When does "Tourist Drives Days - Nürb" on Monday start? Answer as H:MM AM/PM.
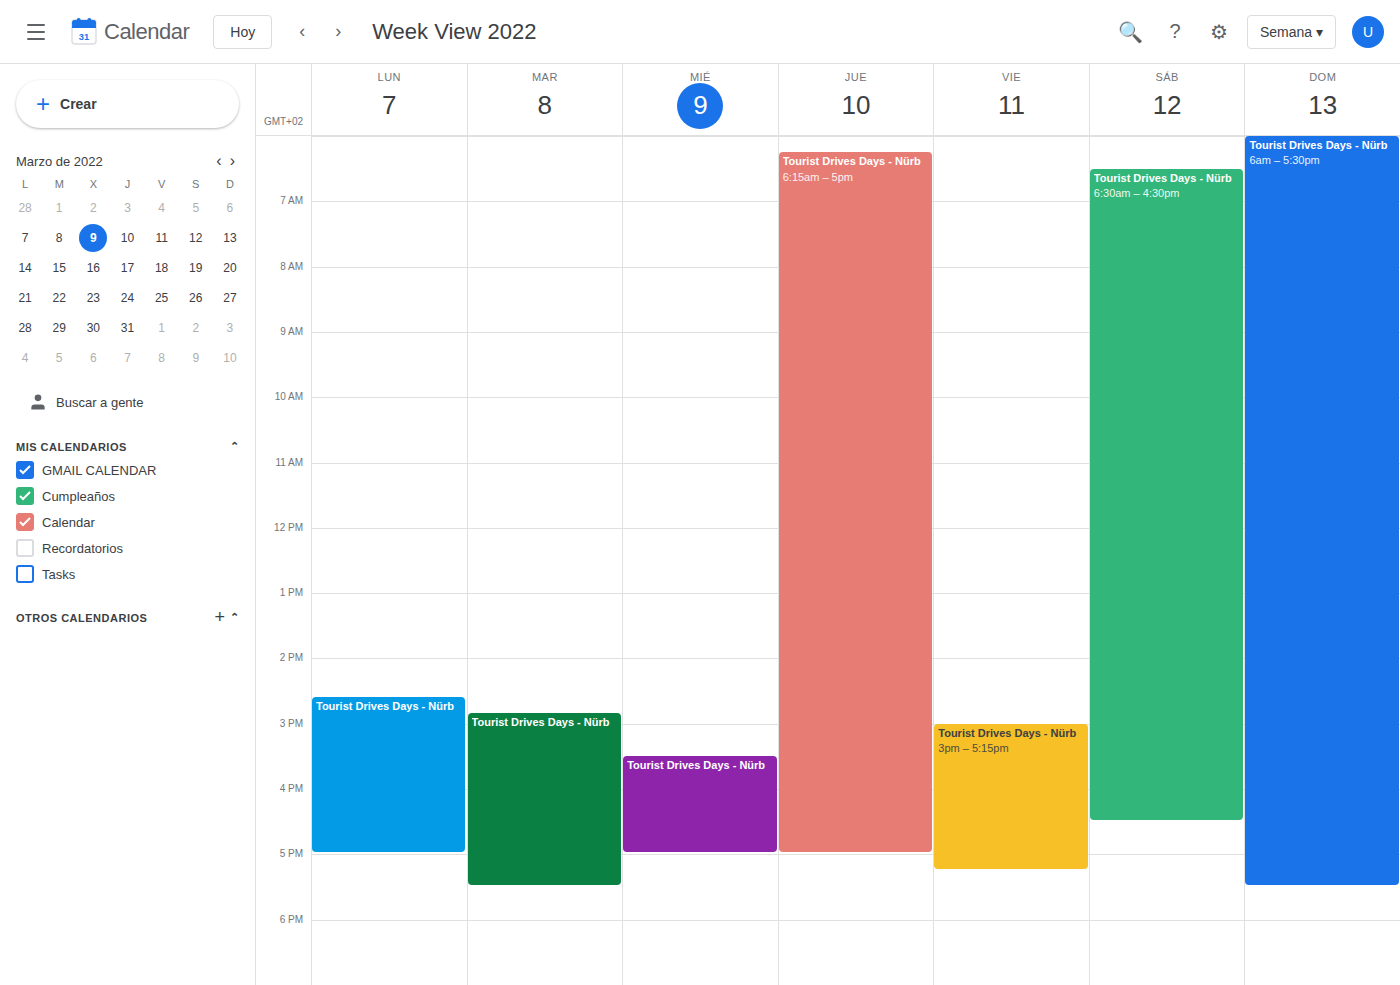
2:35 PM